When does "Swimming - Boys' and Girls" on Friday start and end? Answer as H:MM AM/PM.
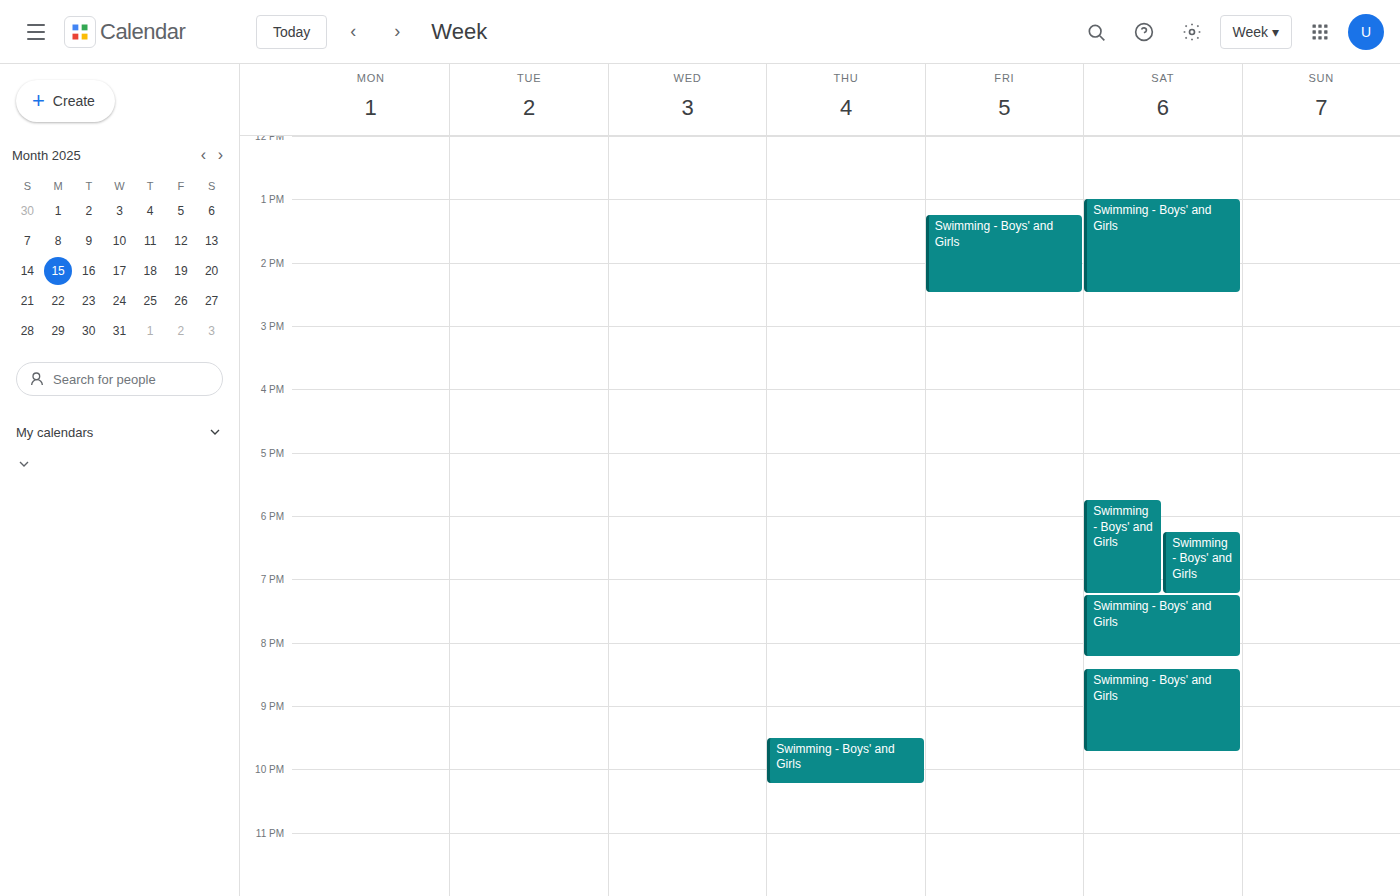
1:15 PM to 2:30 PM